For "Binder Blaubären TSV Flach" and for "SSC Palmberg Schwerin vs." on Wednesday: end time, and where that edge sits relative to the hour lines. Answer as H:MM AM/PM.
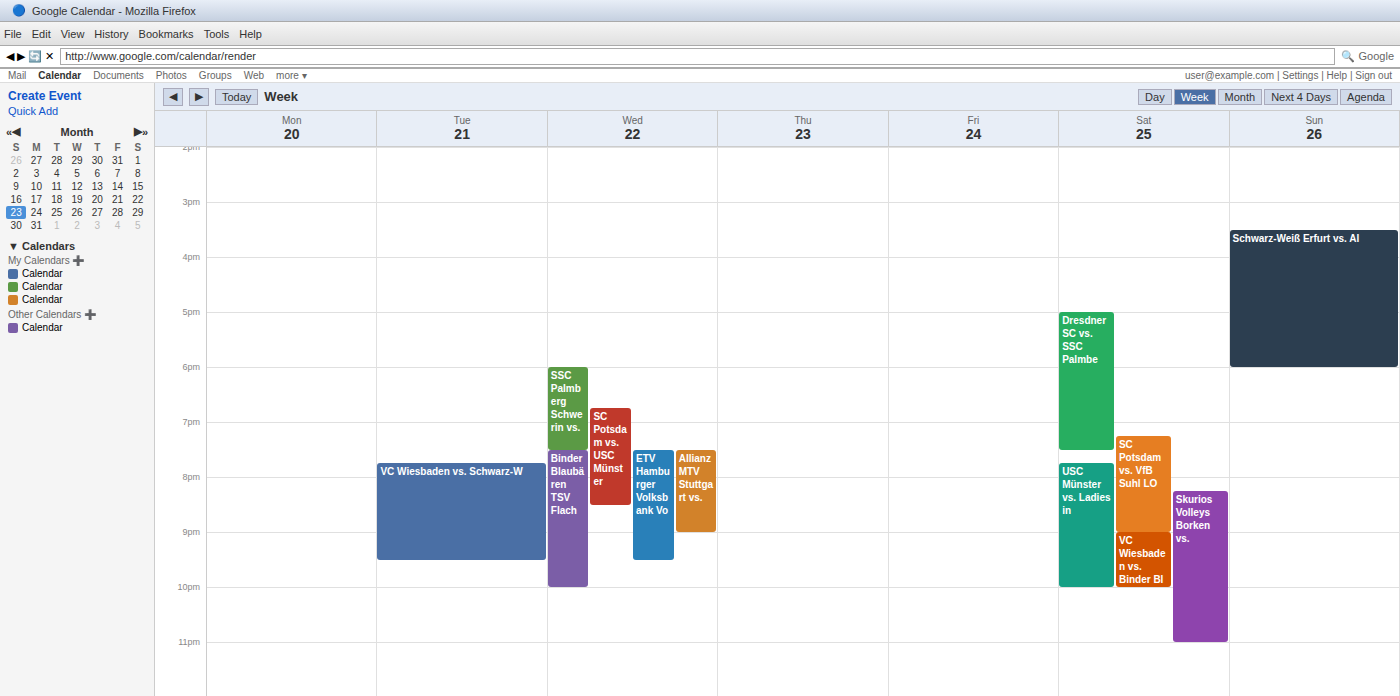
"Binder Blaubären TSV Flach": 10:00 PM, exactly on the 10 PM line. "SSC Palmberg Schwerin vs.": 7:30 PM, halfway between the 7 PM and 8 PM lines.